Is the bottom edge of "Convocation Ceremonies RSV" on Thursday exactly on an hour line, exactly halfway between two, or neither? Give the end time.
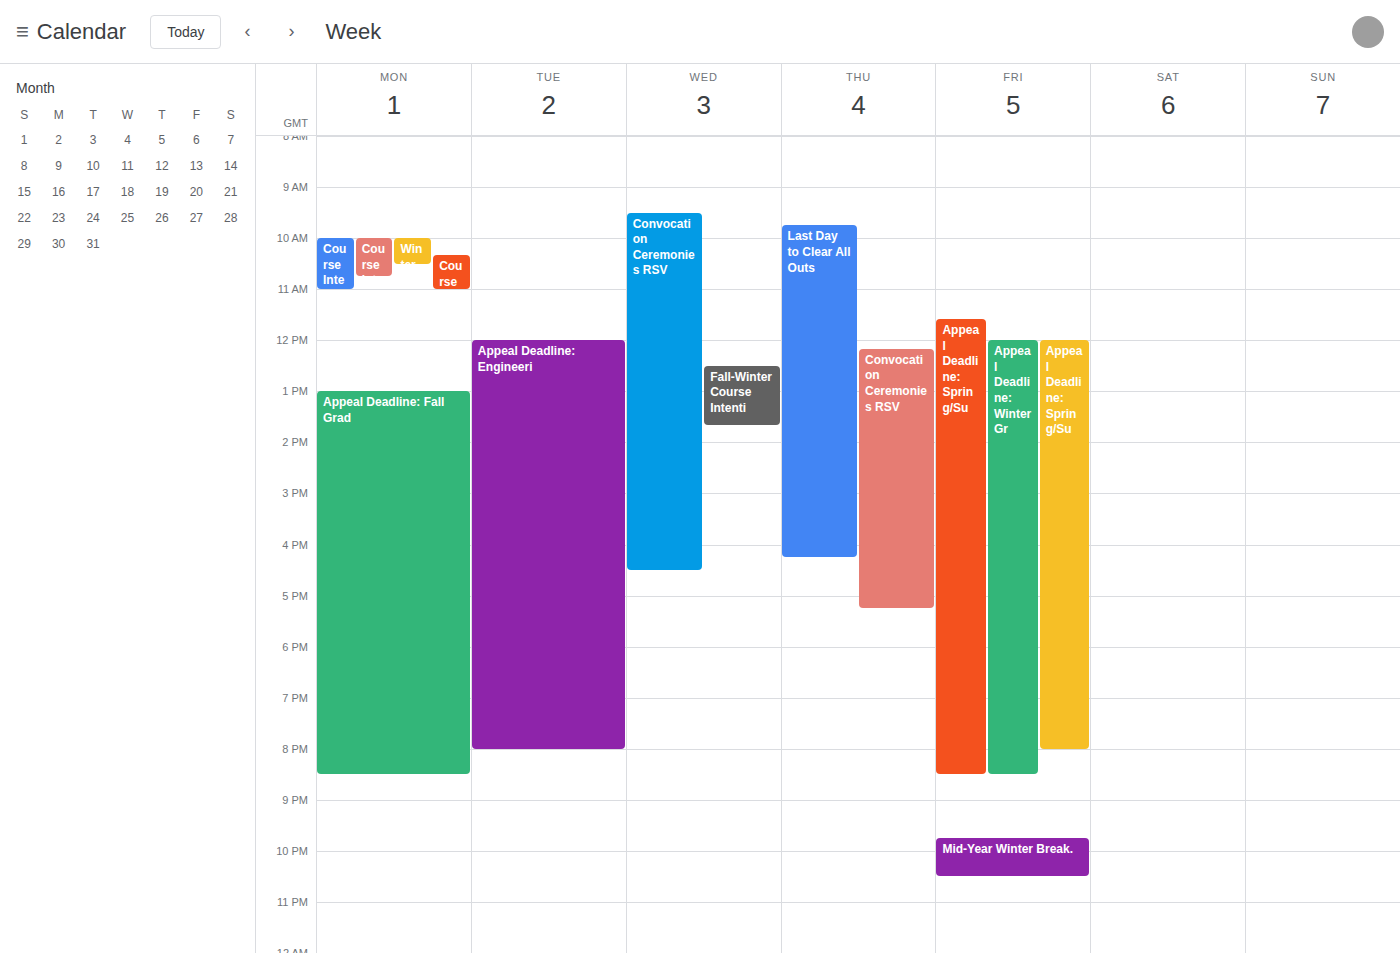
5:15 PM -- neither: a quarter of the way from the 5 PM line to the 6 PM line.